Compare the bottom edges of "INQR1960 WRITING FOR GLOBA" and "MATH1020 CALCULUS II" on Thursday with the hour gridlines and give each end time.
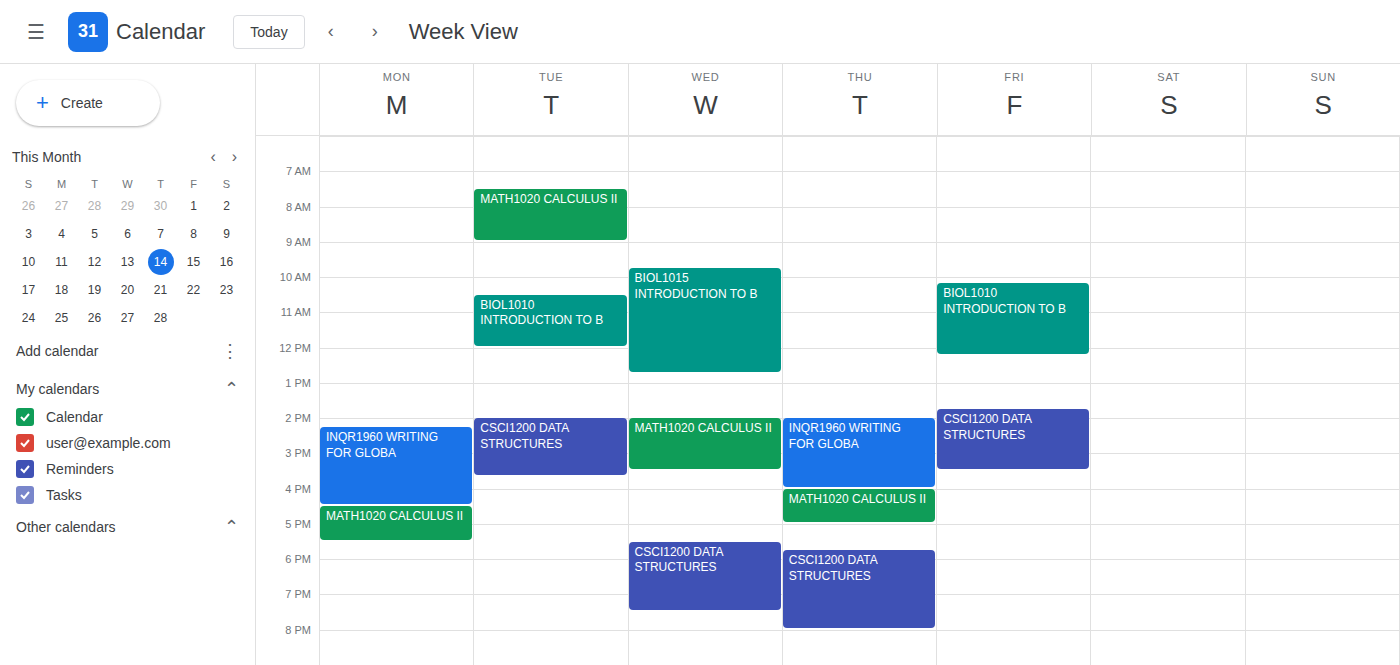
"INQR1960 WRITING FOR GLOBA": 4:00 PM, exactly on the 4 PM line. "MATH1020 CALCULUS II": 5:00 PM, exactly on the 5 PM line.